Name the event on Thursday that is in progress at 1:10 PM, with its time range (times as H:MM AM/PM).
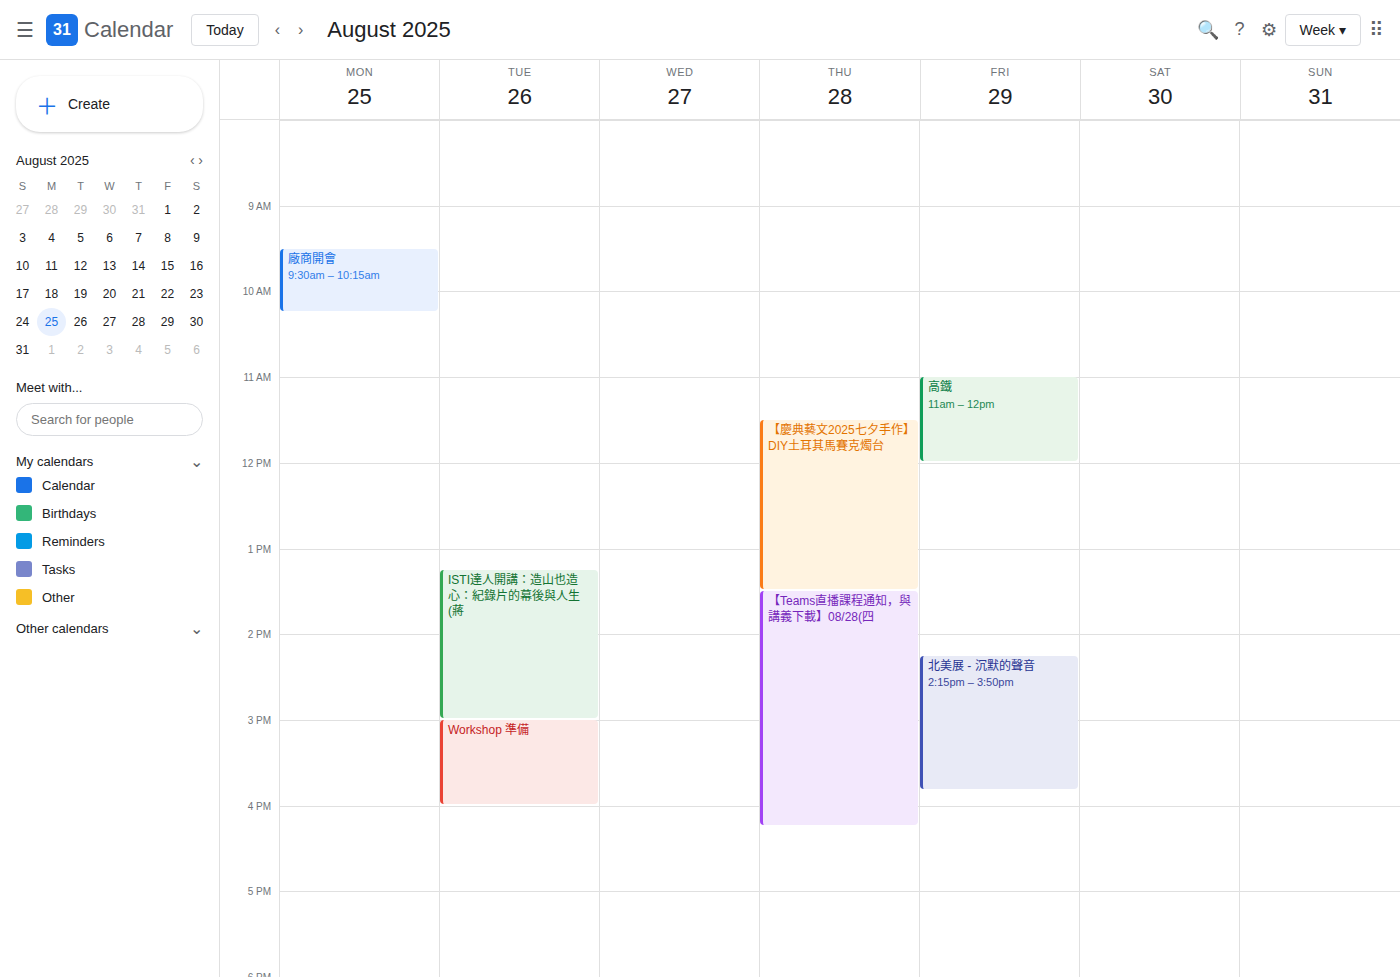
"【慶典藝文2025七夕手作】DIY土耳其馬賽克燭台", 11:30 AM to 1:30 PM